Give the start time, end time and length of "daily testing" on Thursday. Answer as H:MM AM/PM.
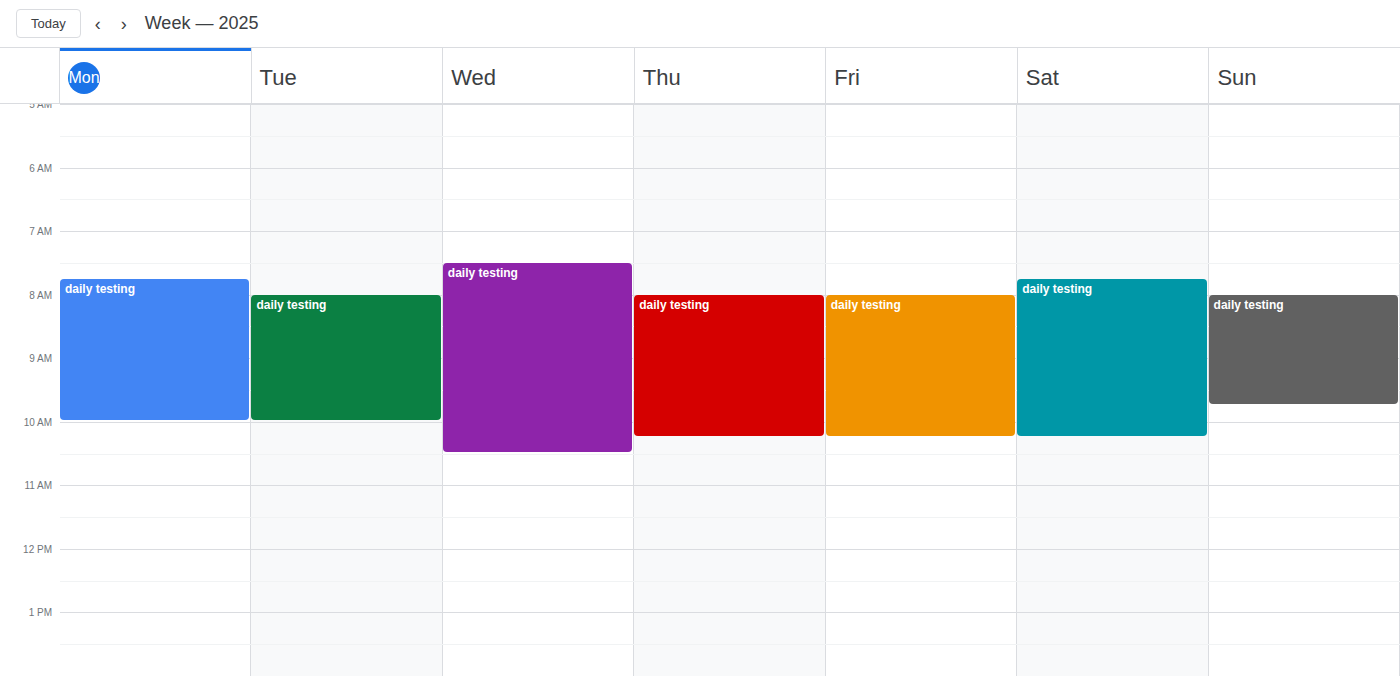
8:00 AM to 10:15 AM, 2 hours 15 minutes